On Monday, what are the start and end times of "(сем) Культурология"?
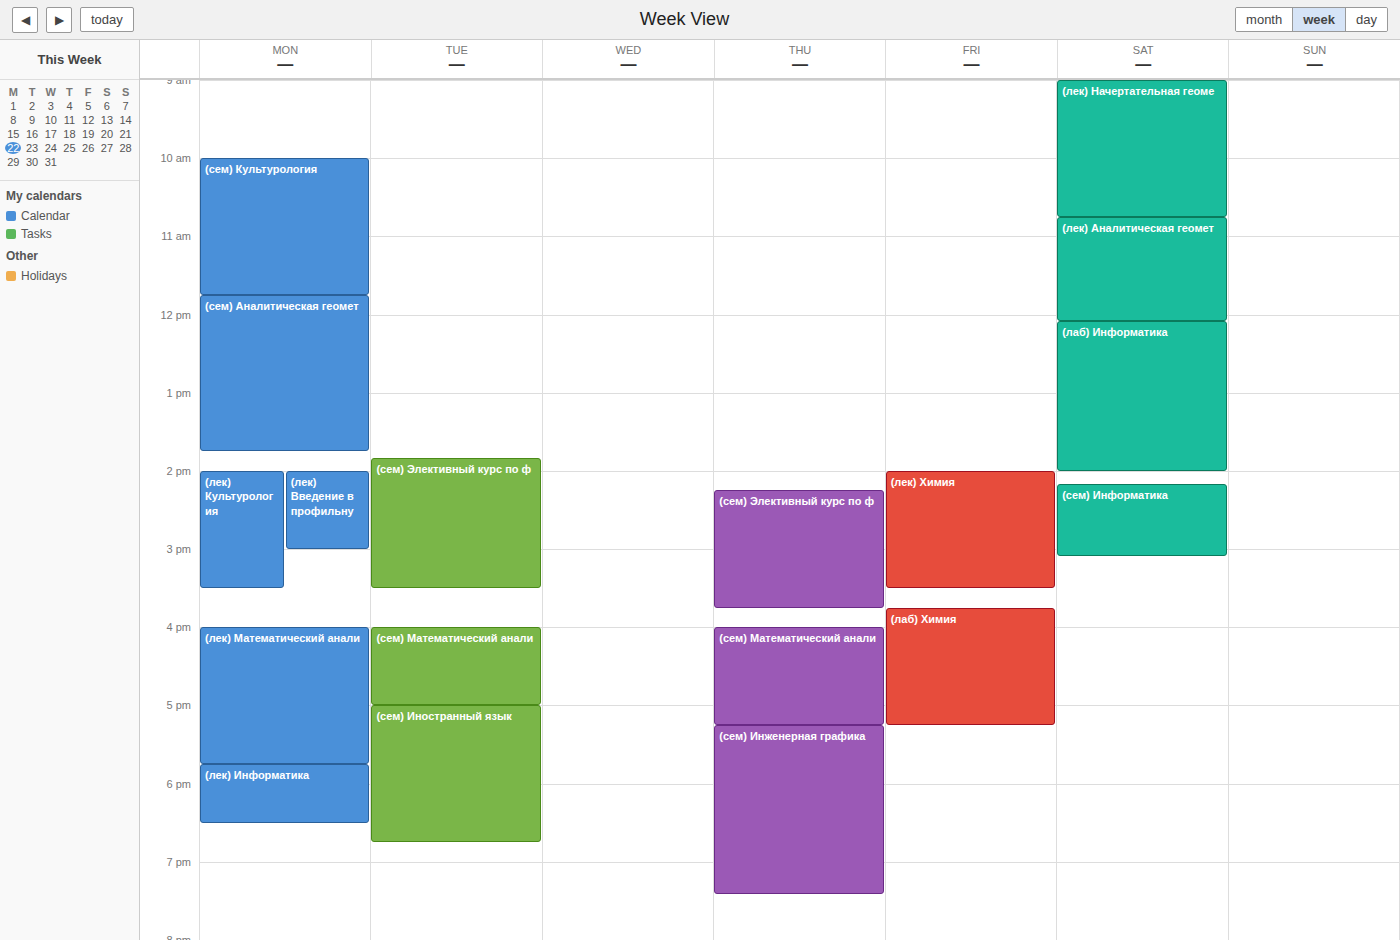
10:00 AM to 11:45 AM